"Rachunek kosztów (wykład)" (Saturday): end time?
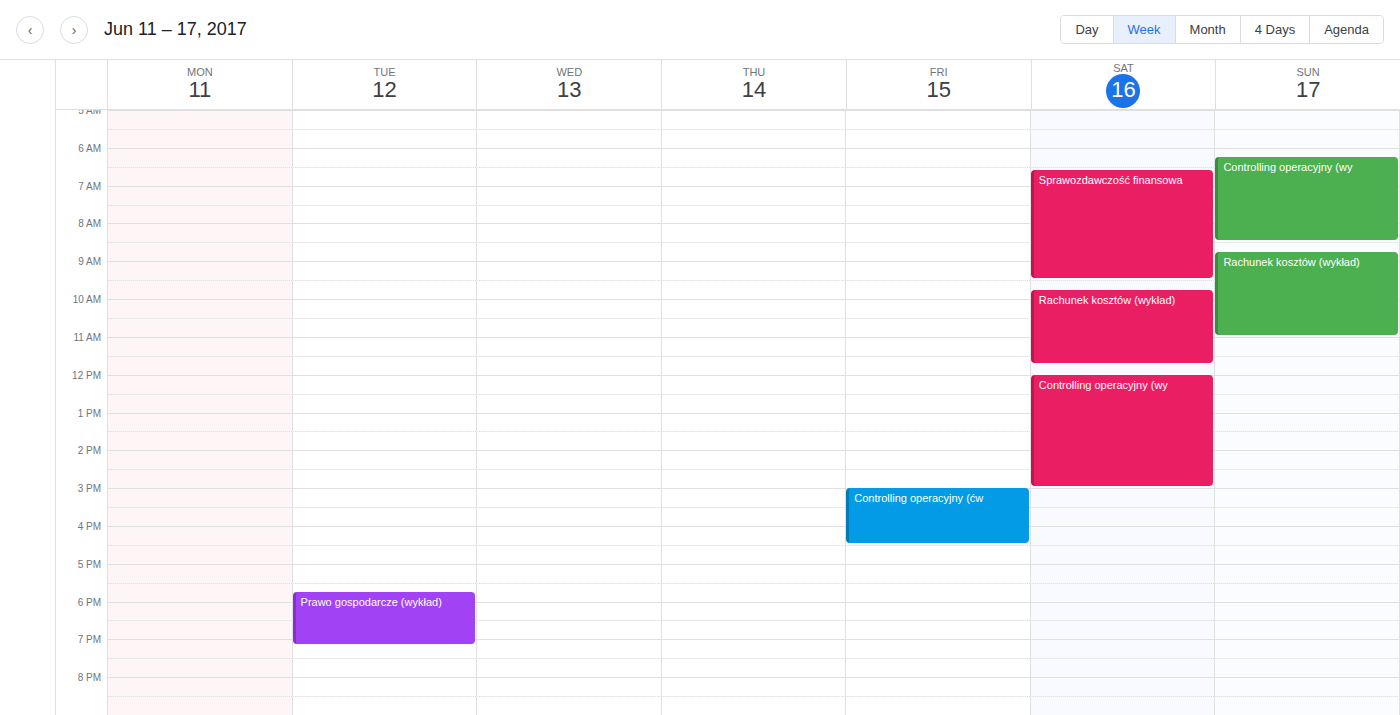
11:45 AM